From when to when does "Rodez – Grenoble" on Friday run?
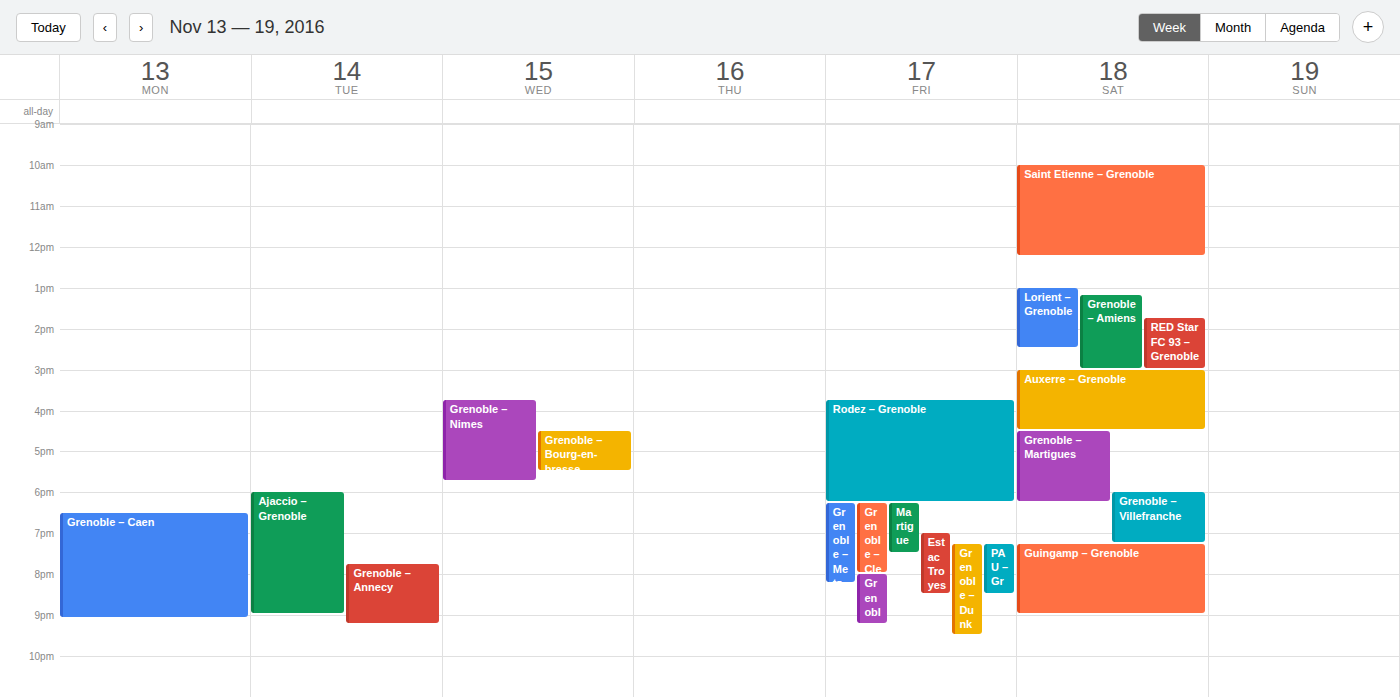
3:45 PM to 6:15 PM